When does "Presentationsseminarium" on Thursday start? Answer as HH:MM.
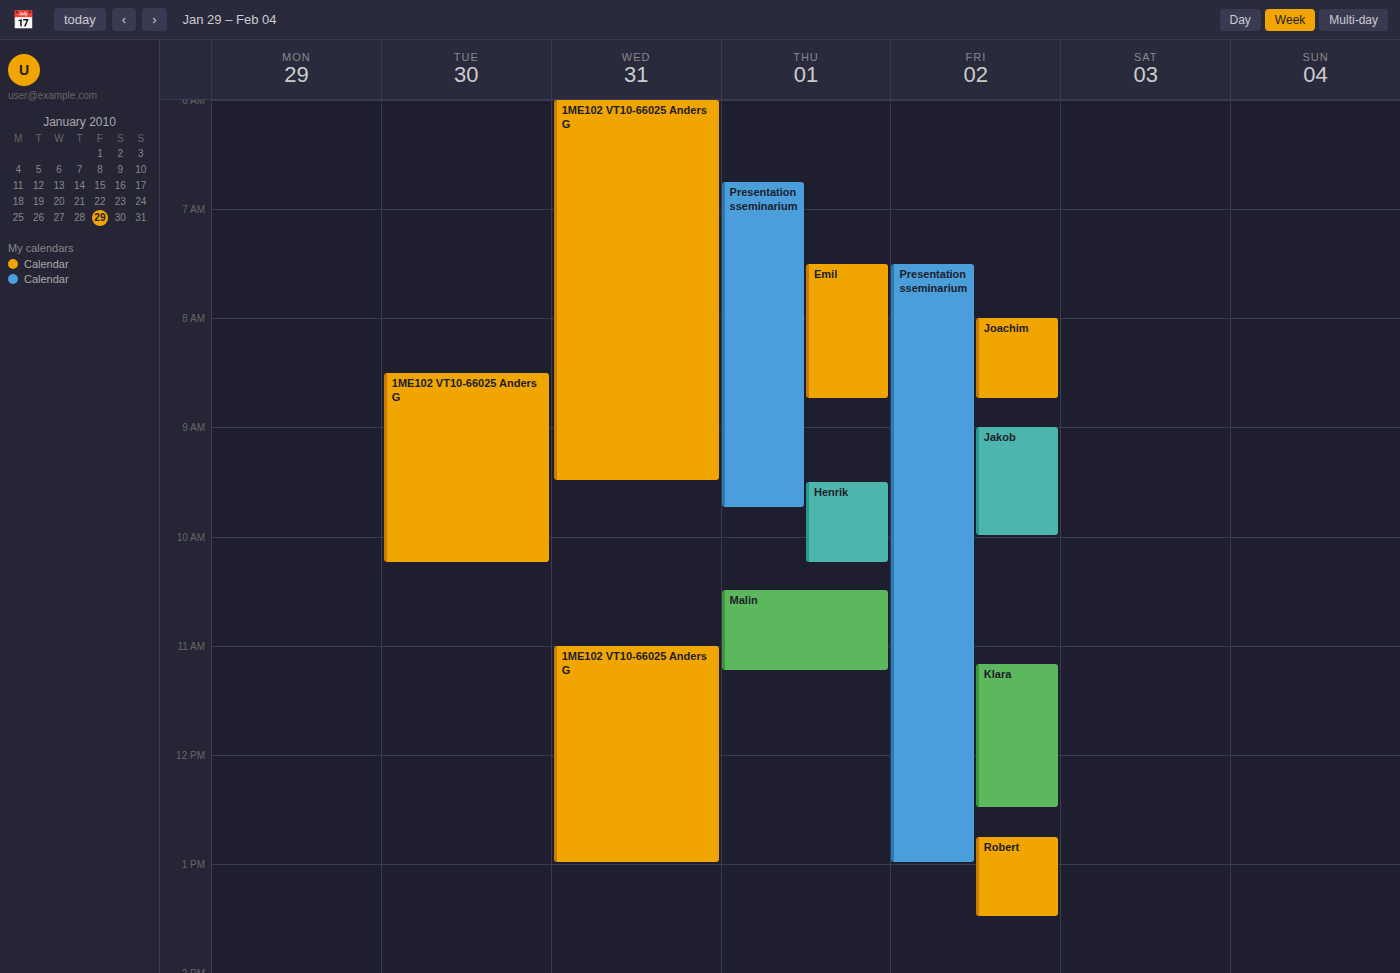
06:45